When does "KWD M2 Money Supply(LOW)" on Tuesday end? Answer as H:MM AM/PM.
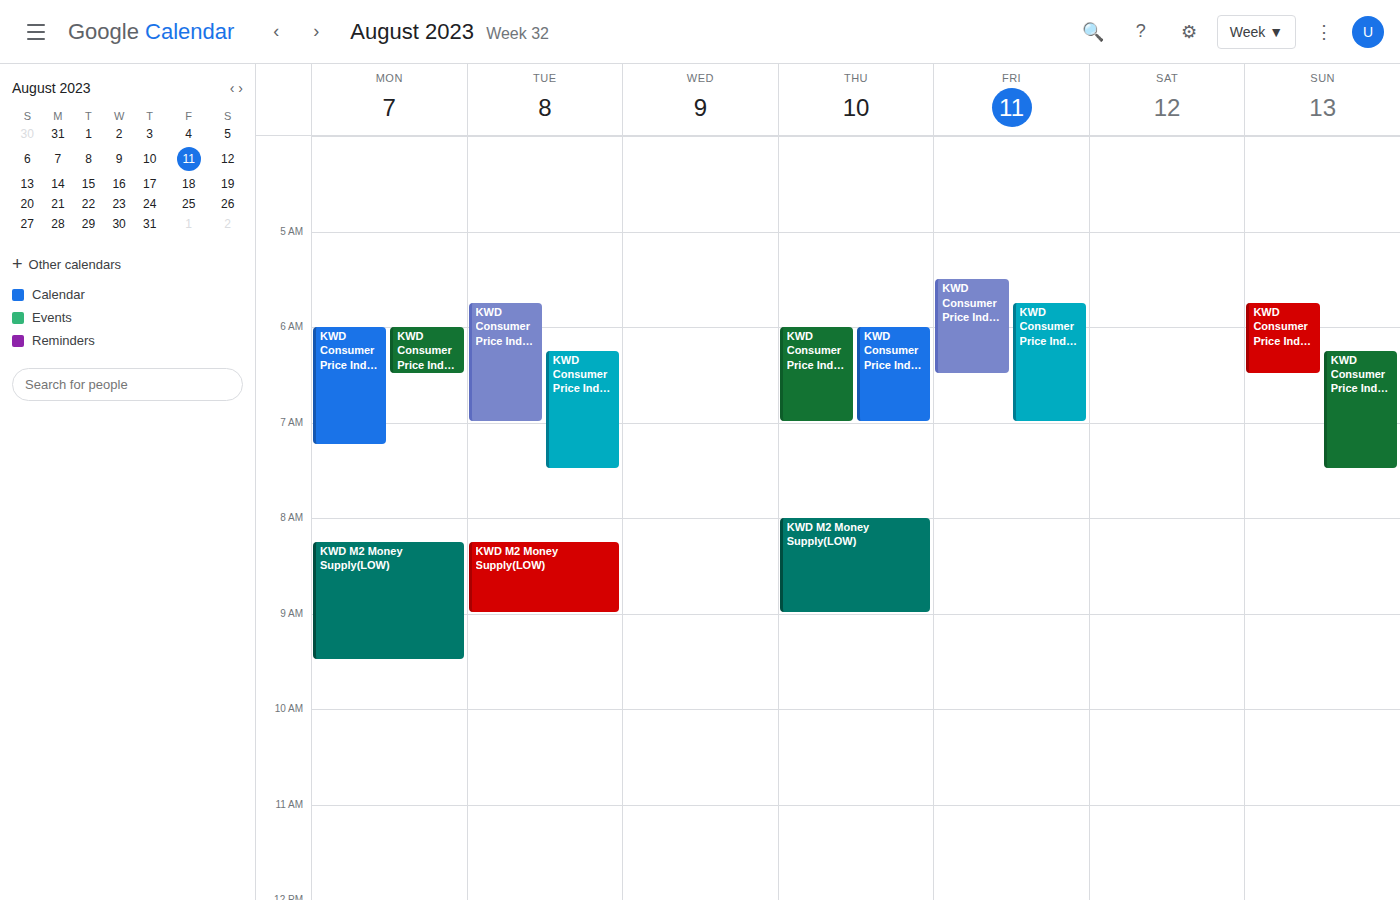
9:00 AM